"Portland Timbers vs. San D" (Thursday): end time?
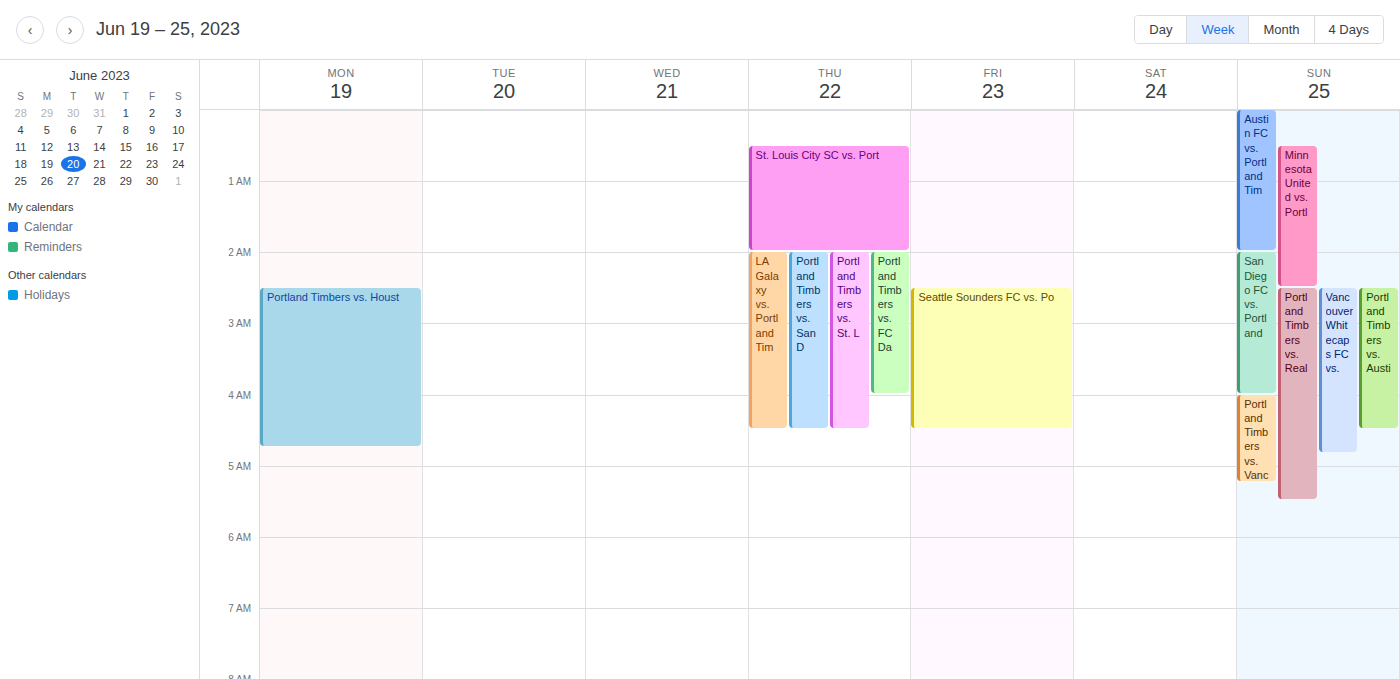
04:30